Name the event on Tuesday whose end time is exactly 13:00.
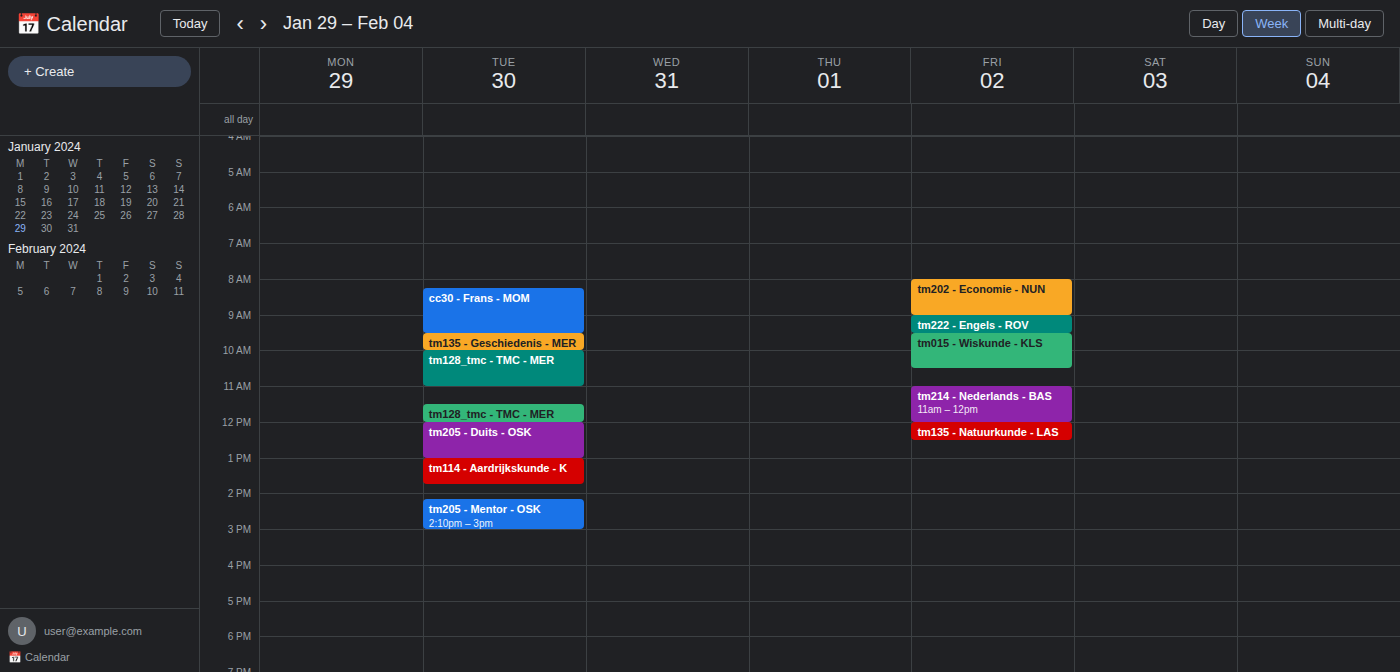
"tm205 - Duits - OSK"